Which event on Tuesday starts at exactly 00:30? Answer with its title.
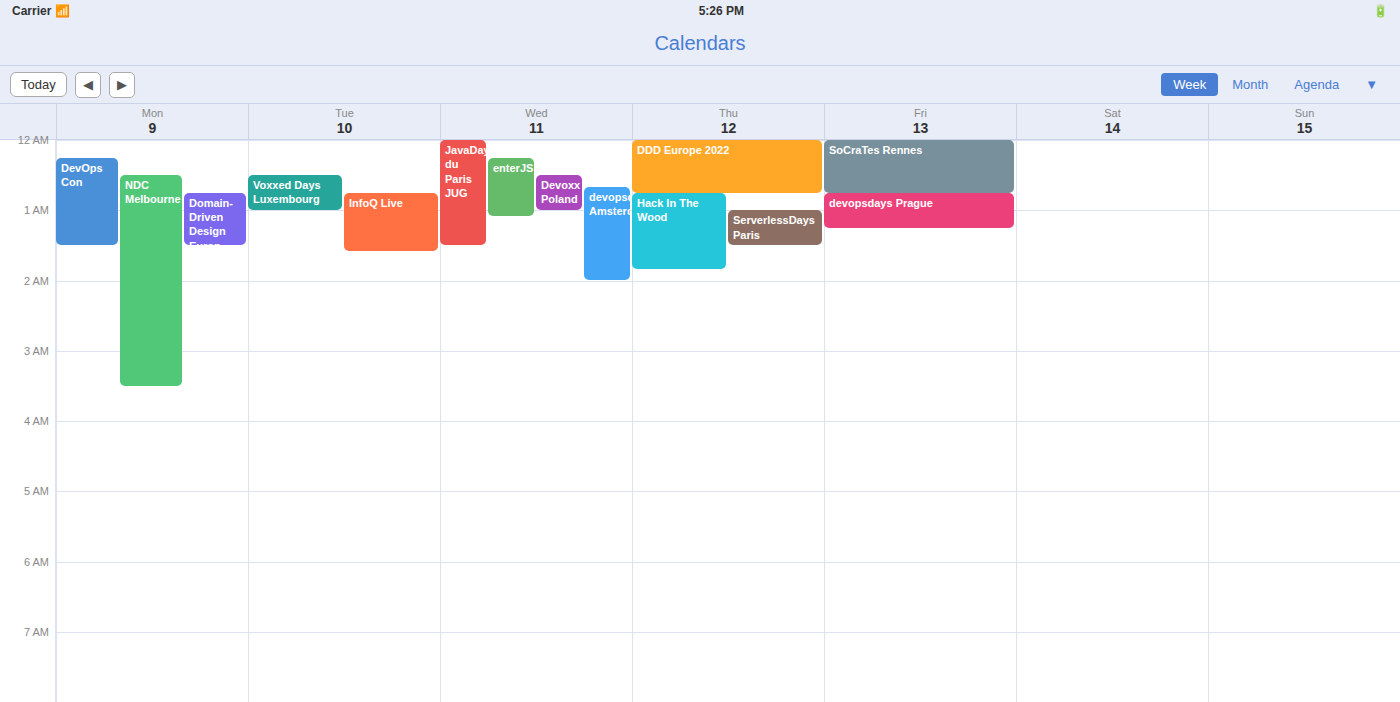
"Voxxed Days Luxembourg"